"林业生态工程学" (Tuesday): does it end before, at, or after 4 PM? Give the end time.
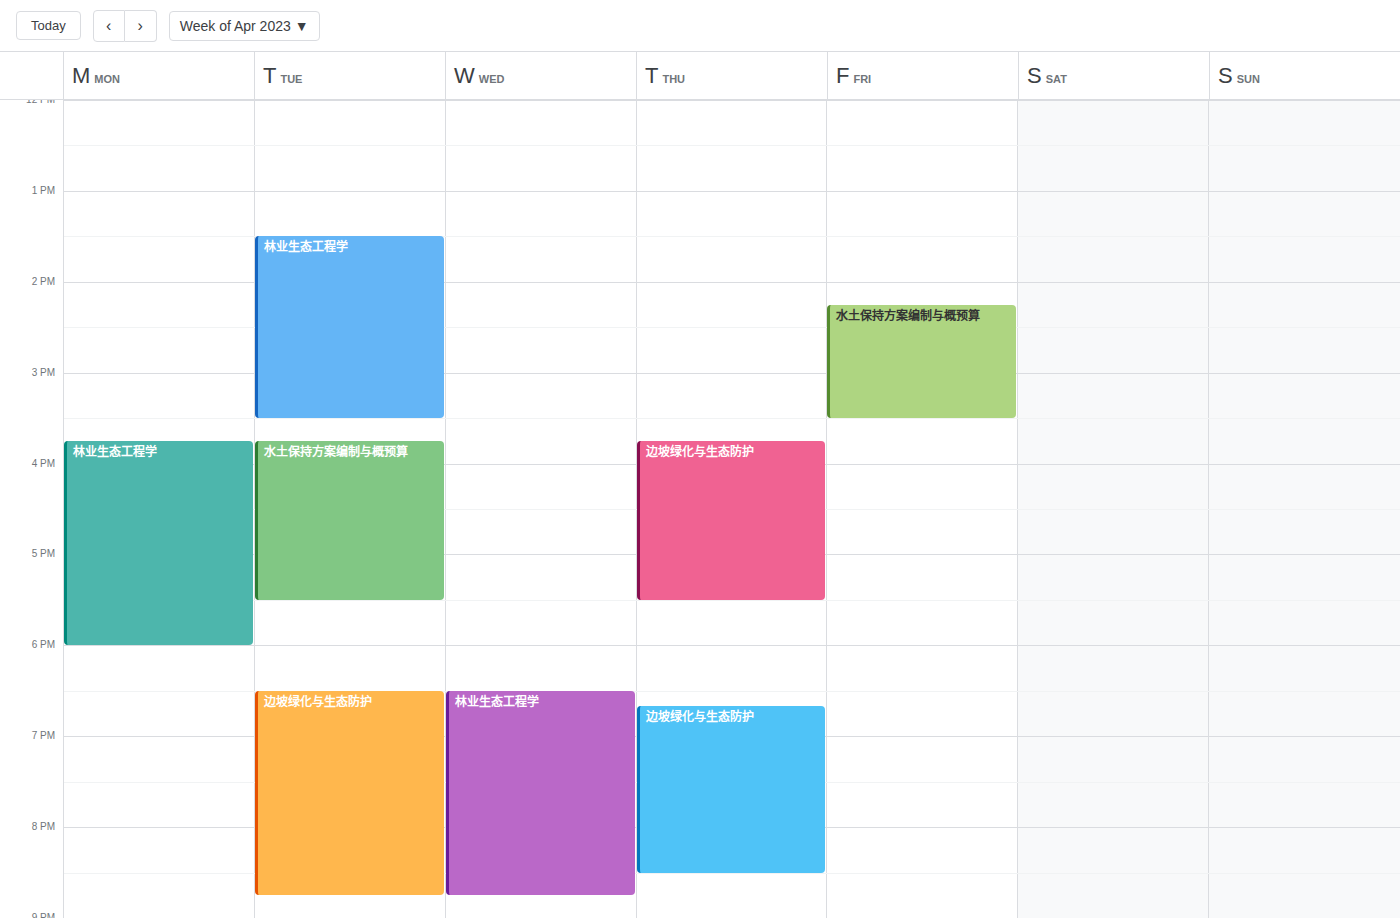
3:30 PM -- before 4 PM, 30 minutes above the 4 PM line.